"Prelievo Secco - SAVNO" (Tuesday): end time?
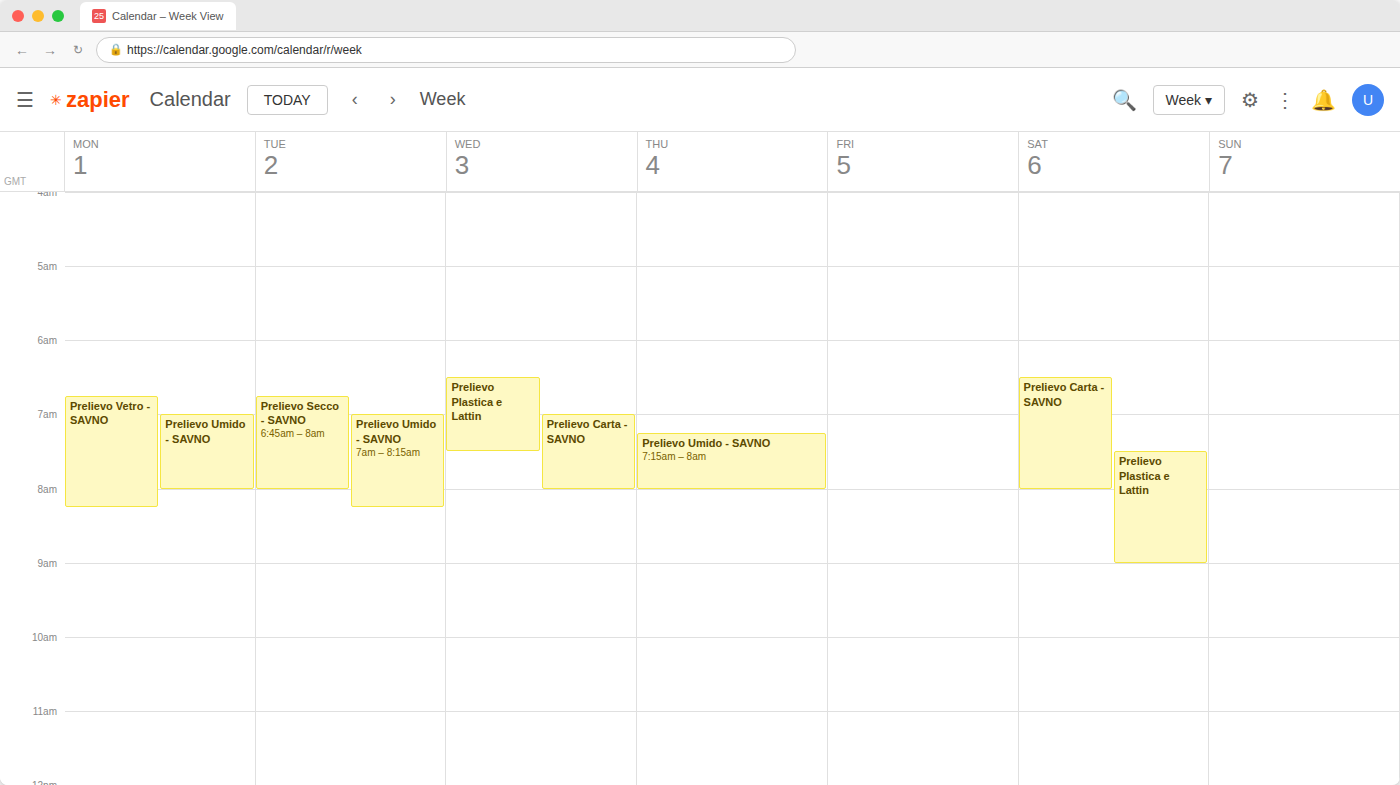
8:00 AM